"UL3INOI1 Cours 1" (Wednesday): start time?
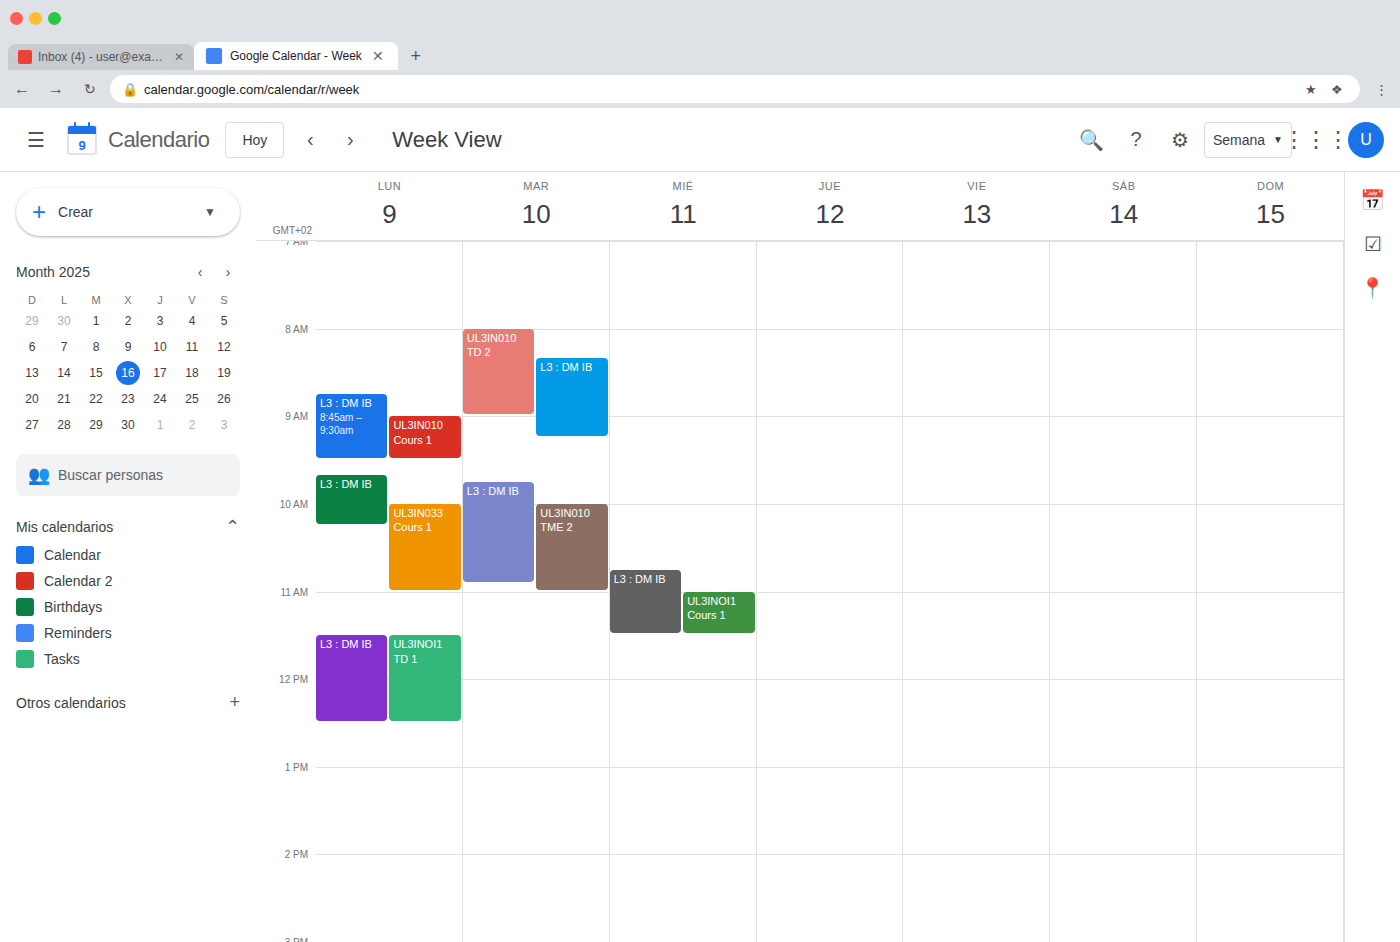
11:00 AM